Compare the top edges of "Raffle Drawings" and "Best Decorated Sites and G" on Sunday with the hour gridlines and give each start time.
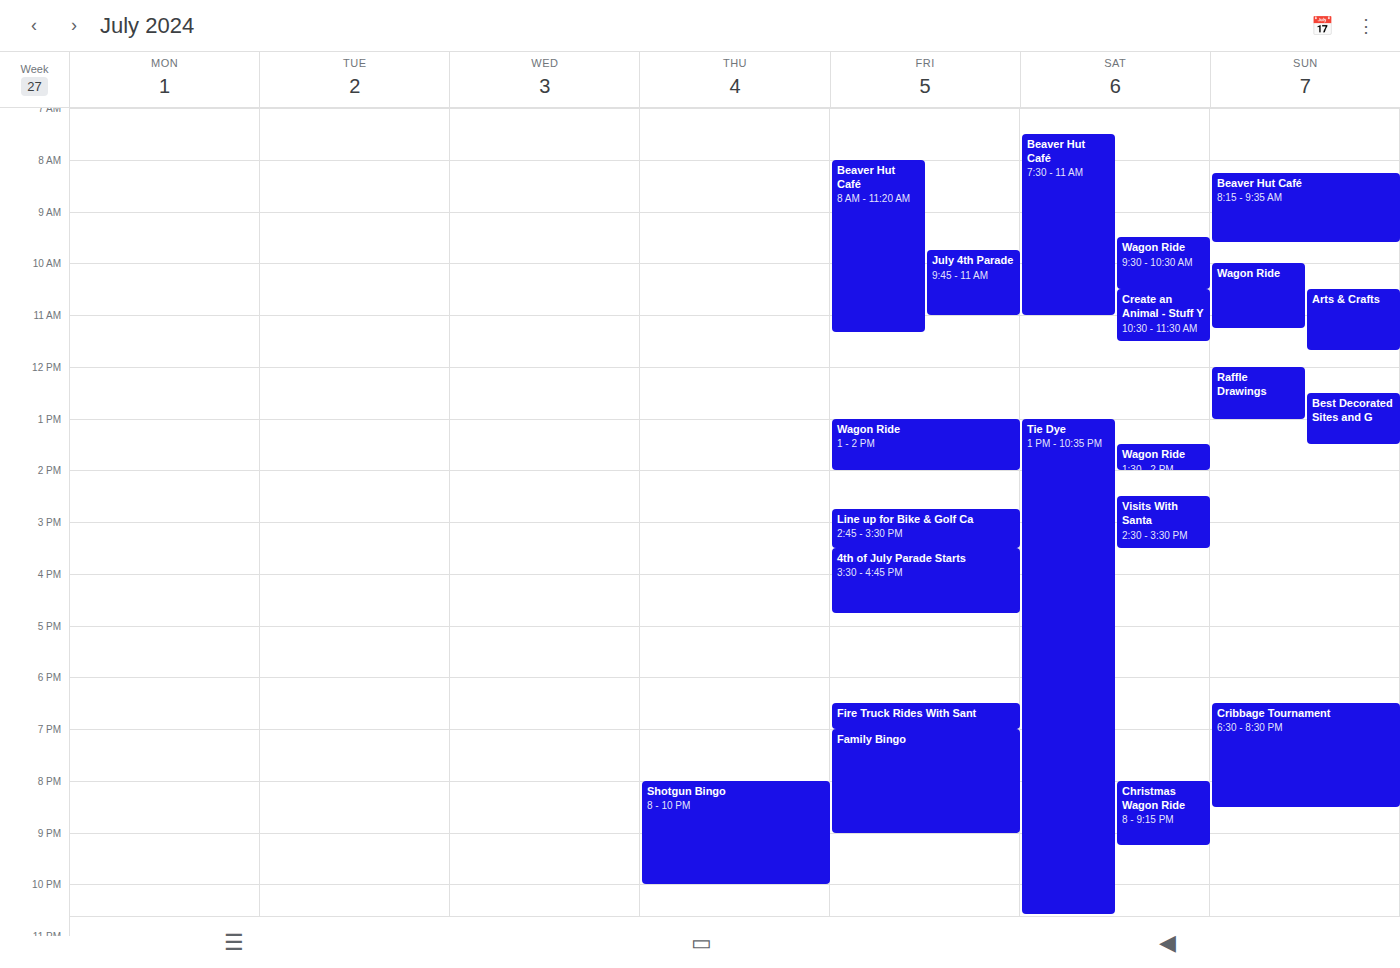
"Raffle Drawings": 12:00 PM, exactly on the 12 PM line. "Best Decorated Sites and G": 12:30 PM, halfway between the 12 PM and 1 PM lines.